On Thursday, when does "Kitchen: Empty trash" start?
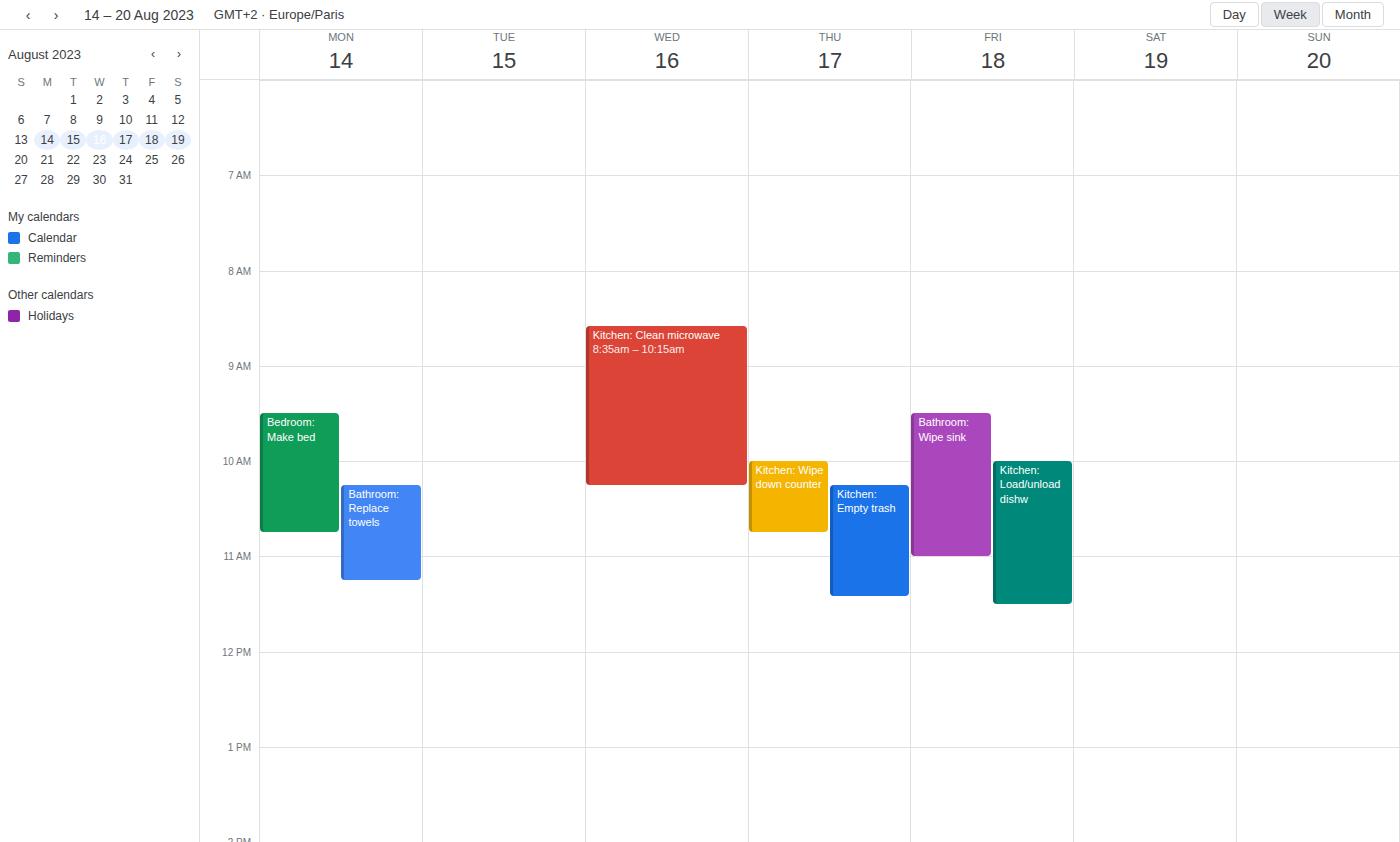
10:15 AM